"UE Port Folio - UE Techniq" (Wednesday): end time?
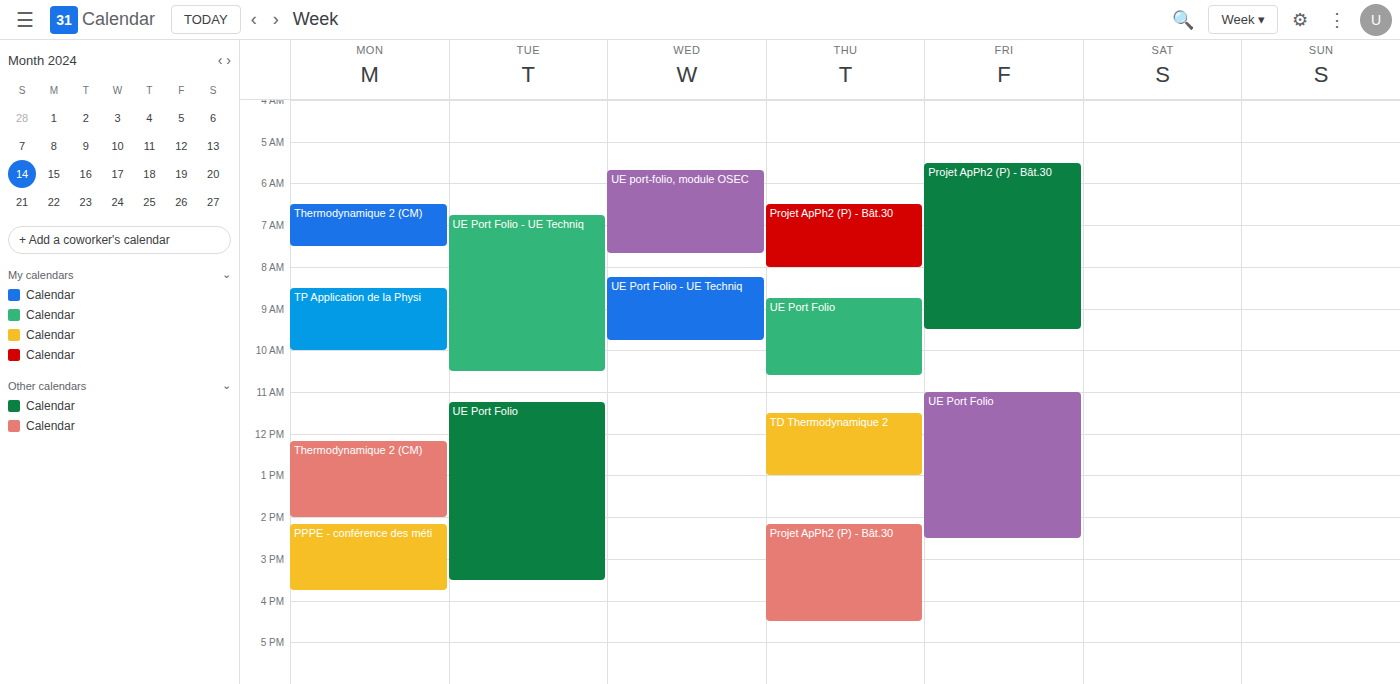
9:45 AM